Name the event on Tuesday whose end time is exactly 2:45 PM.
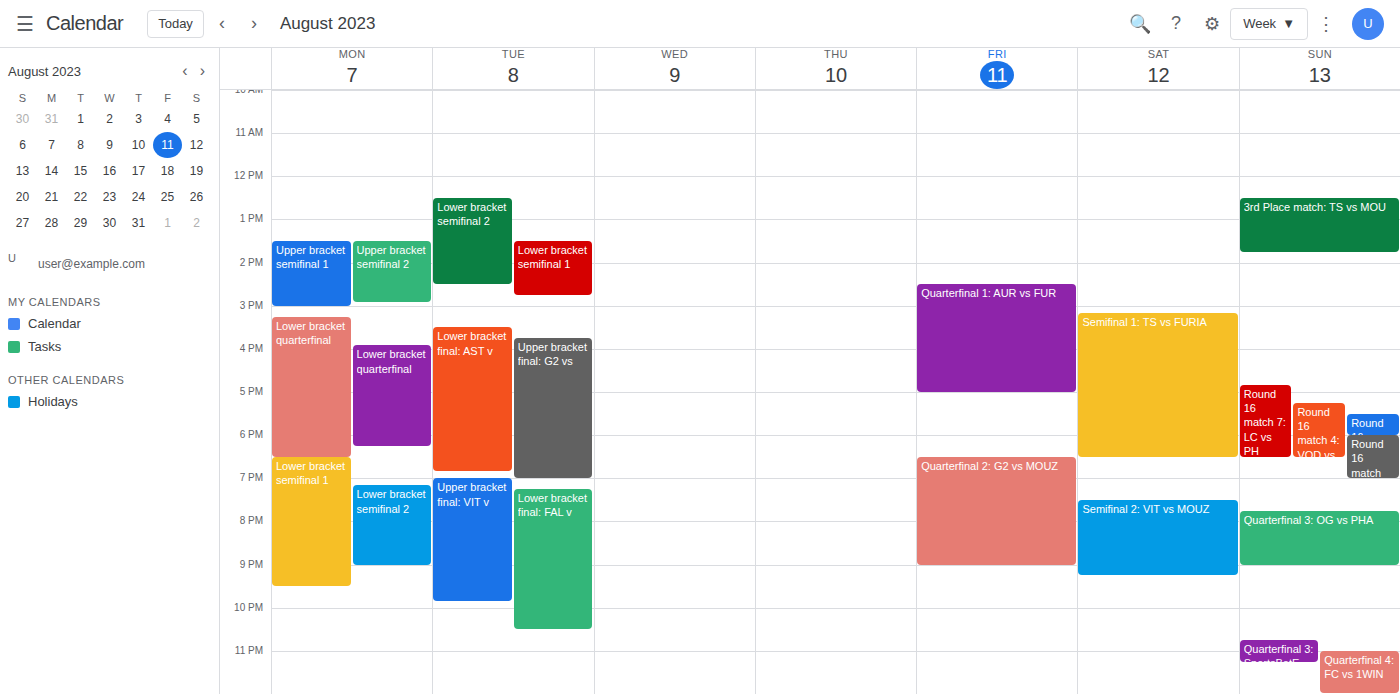
"Lower bracket semifinal 1"